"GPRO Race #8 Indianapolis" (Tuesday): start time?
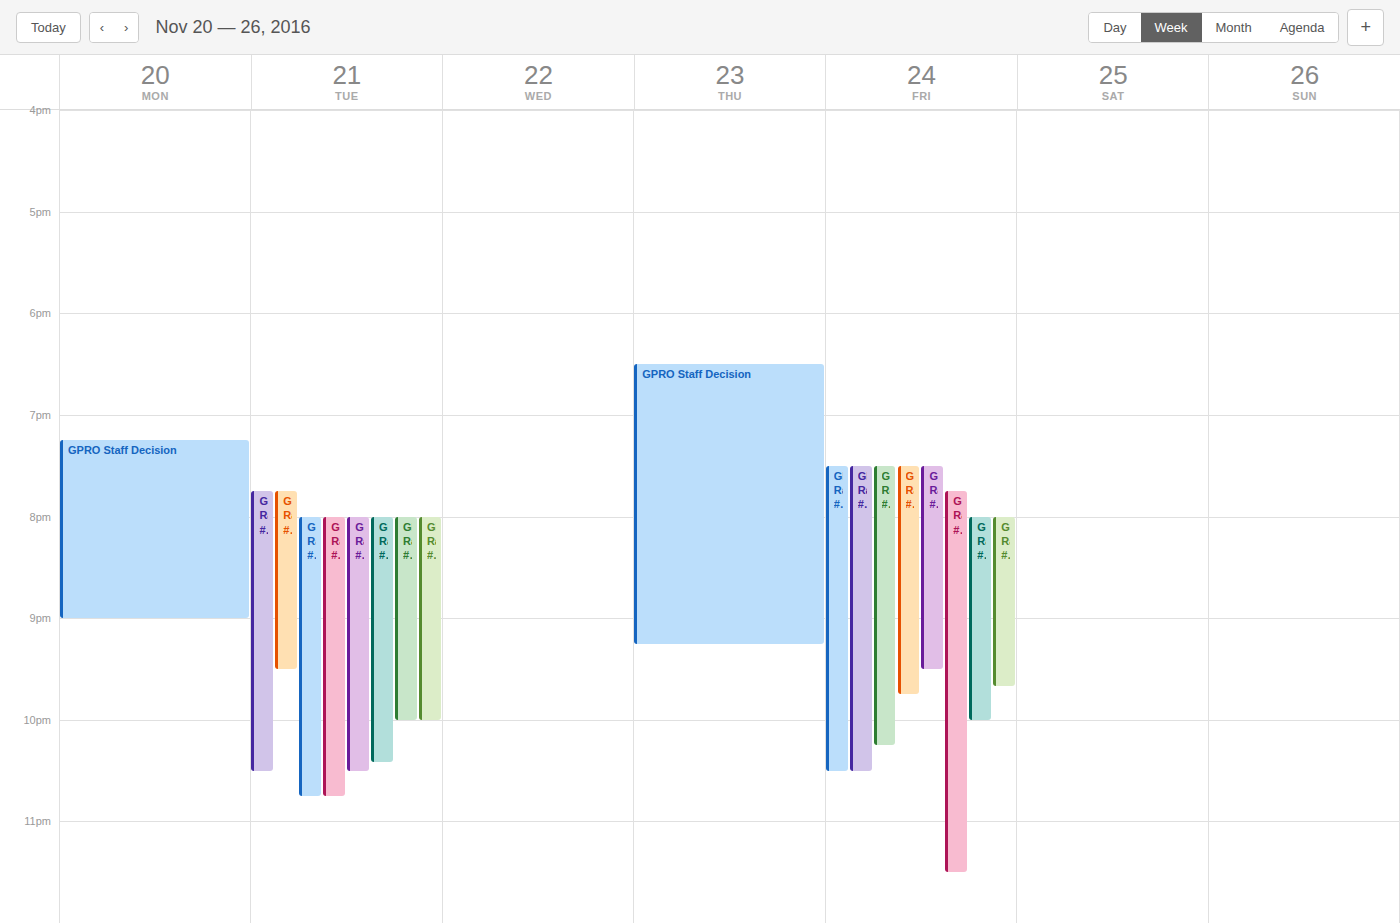
7:45 PM